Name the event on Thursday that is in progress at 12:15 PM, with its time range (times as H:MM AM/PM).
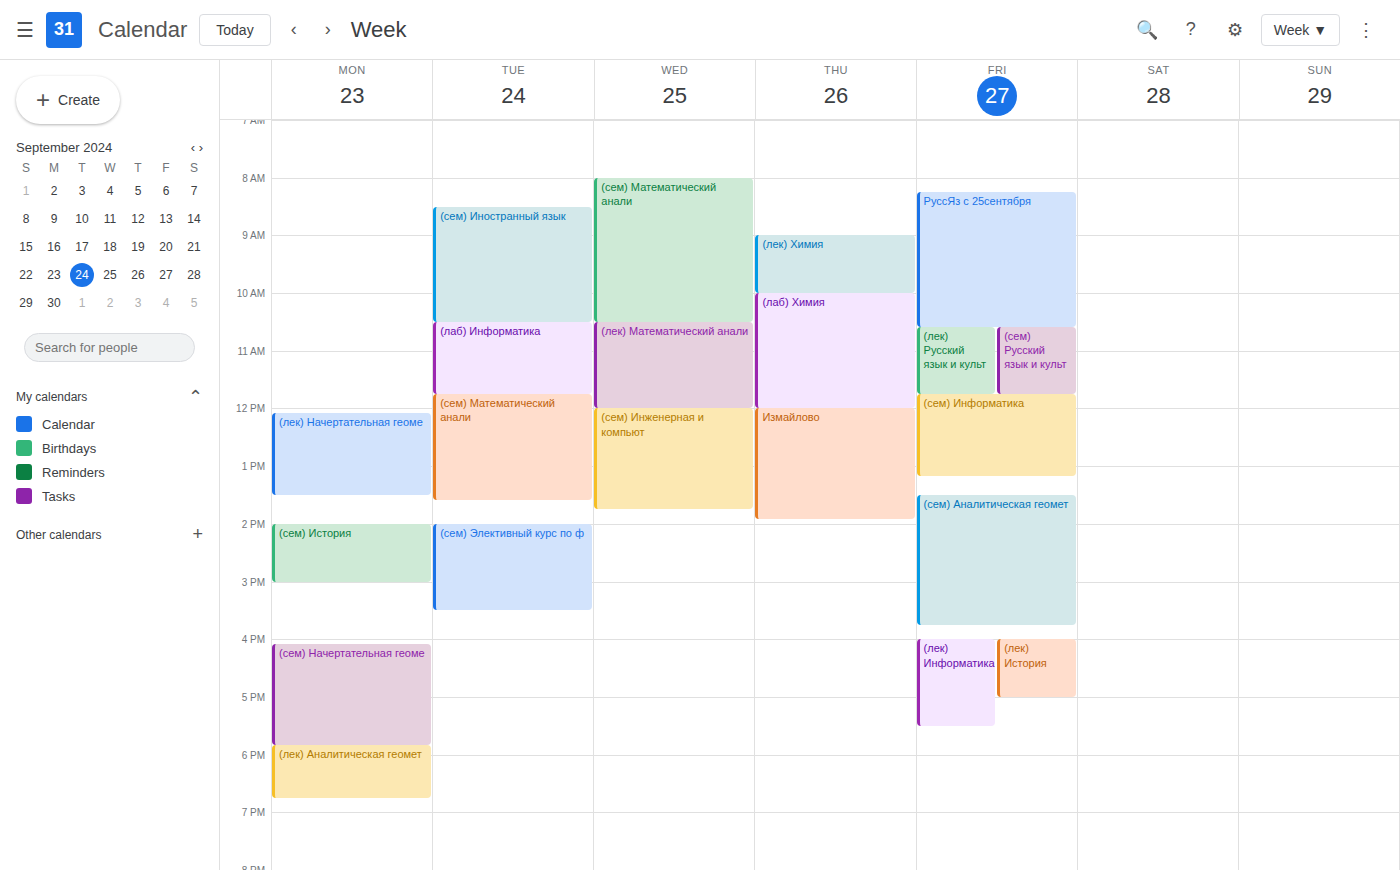
"Измайлово", 12:00 PM to 1:55 PM